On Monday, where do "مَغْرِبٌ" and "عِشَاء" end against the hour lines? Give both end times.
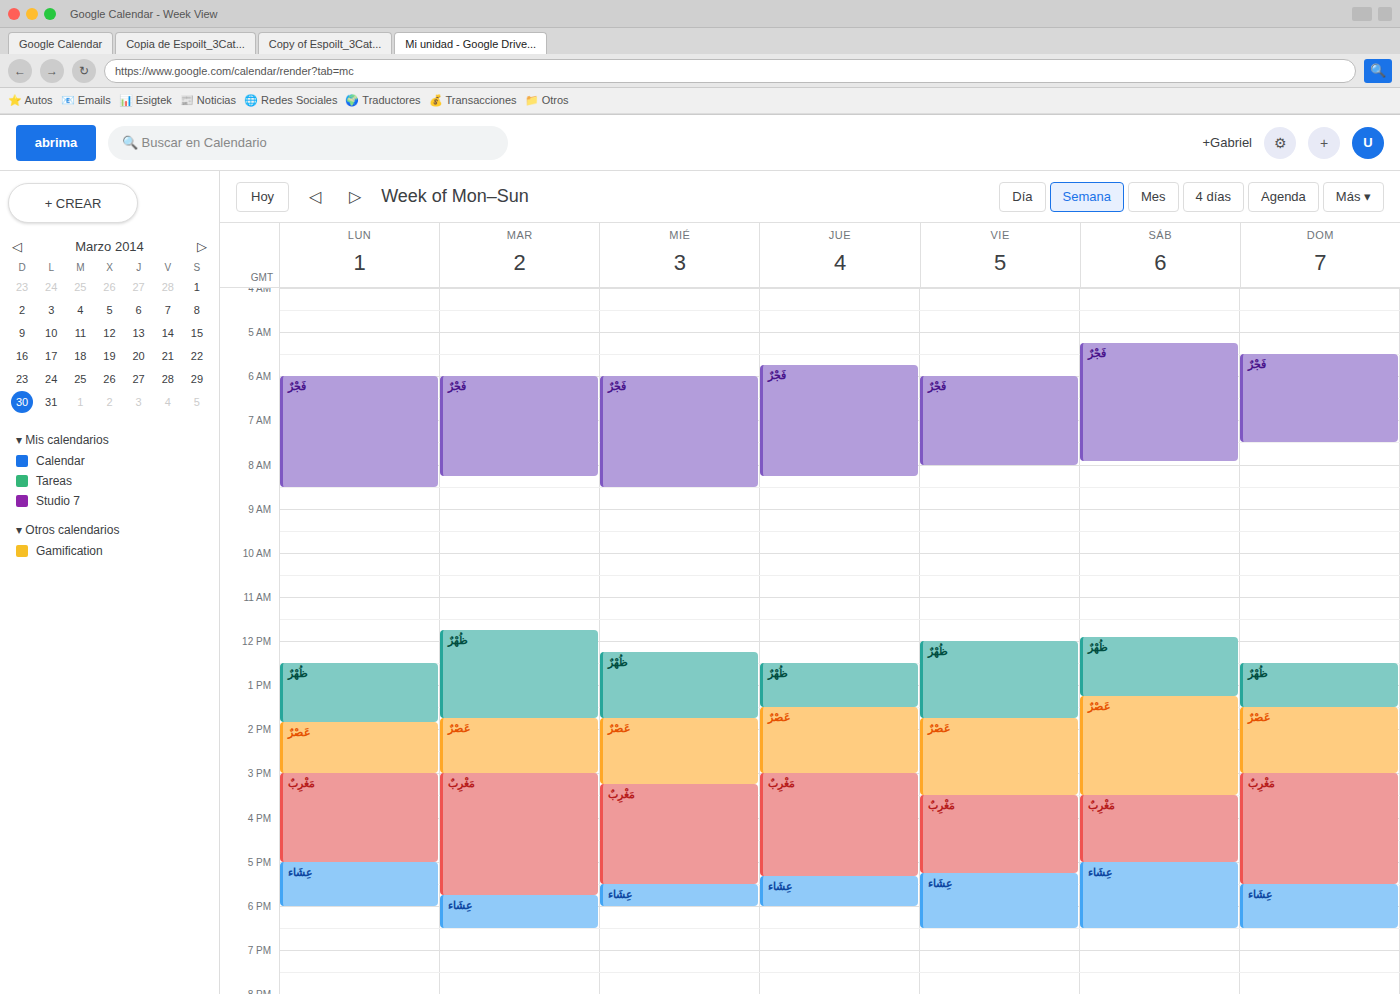
"مَغْرِبٌ": 5:00 PM, exactly on the 5 PM line. "عِشَاء": 6:00 PM, exactly on the 6 PM line.